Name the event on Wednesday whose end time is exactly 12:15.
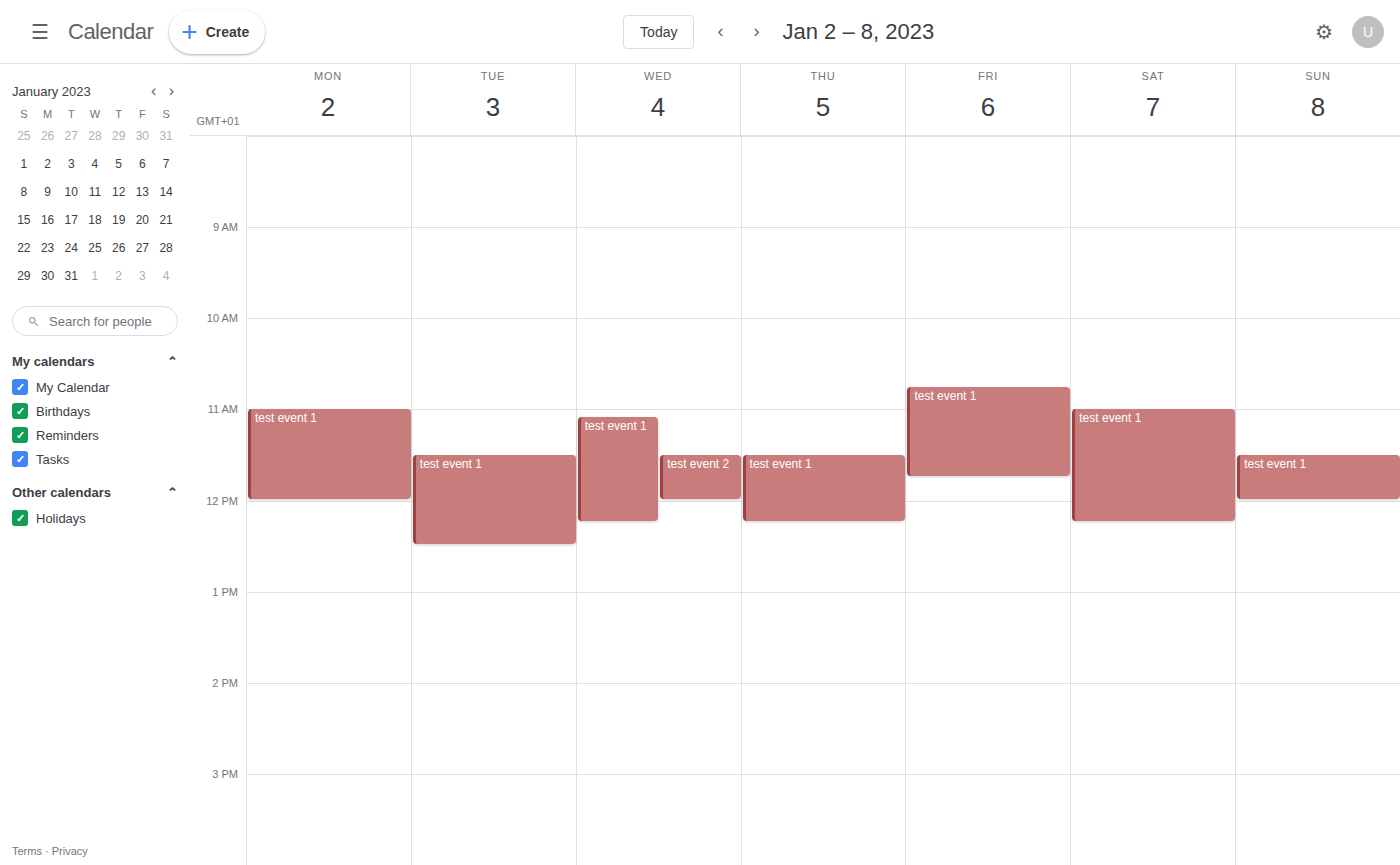
"test event 1"